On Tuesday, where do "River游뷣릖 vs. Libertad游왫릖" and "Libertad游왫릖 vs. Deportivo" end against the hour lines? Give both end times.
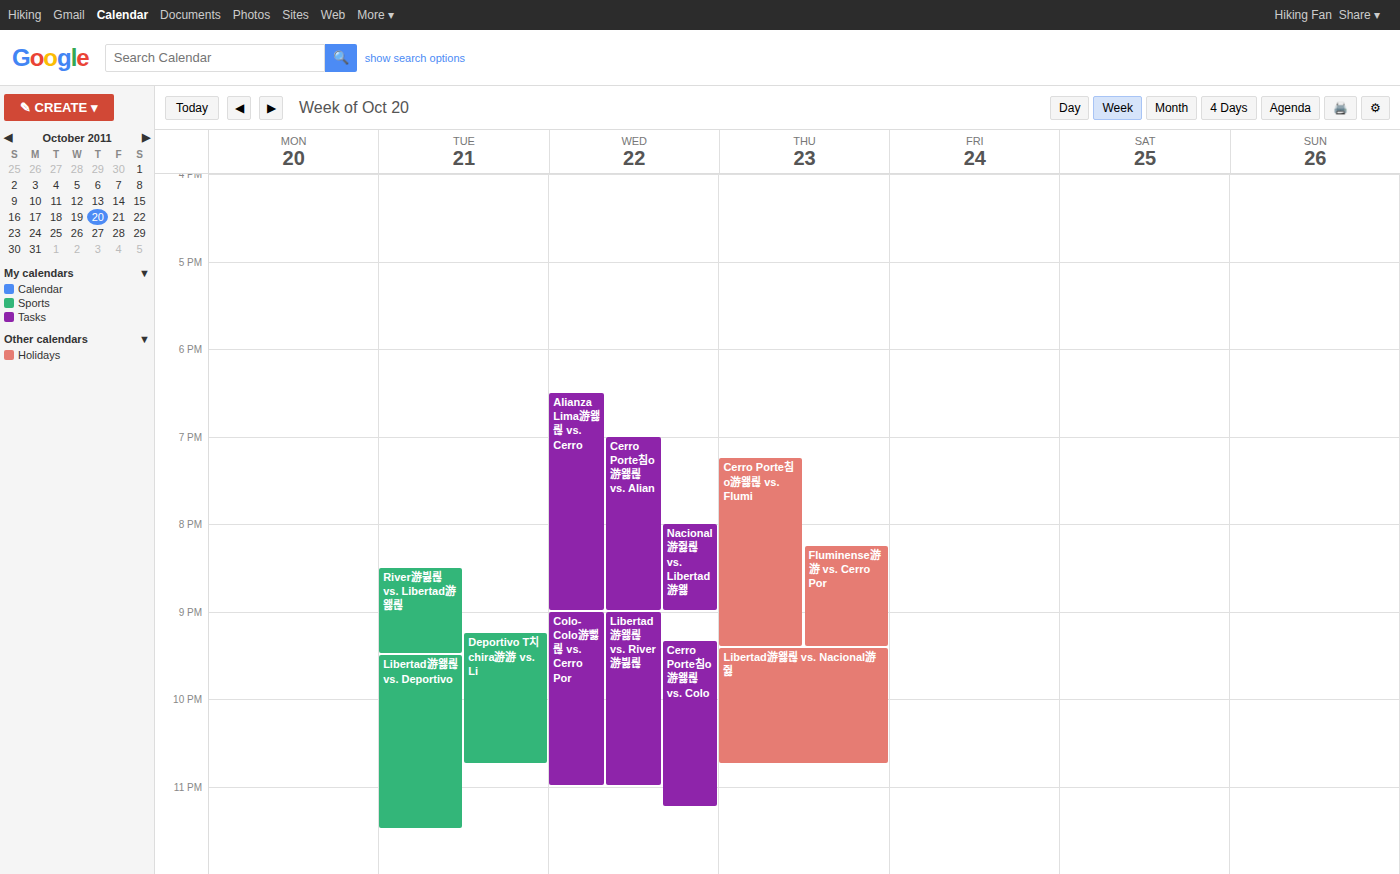
"River游뷣릖 vs. Libertad游왫릖": 9:30 PM, halfway between the 9 PM and 10 PM lines. "Libertad游왫릖 vs. Deportivo": 11:30 PM, halfway between the 11 PM and 12 AM lines.